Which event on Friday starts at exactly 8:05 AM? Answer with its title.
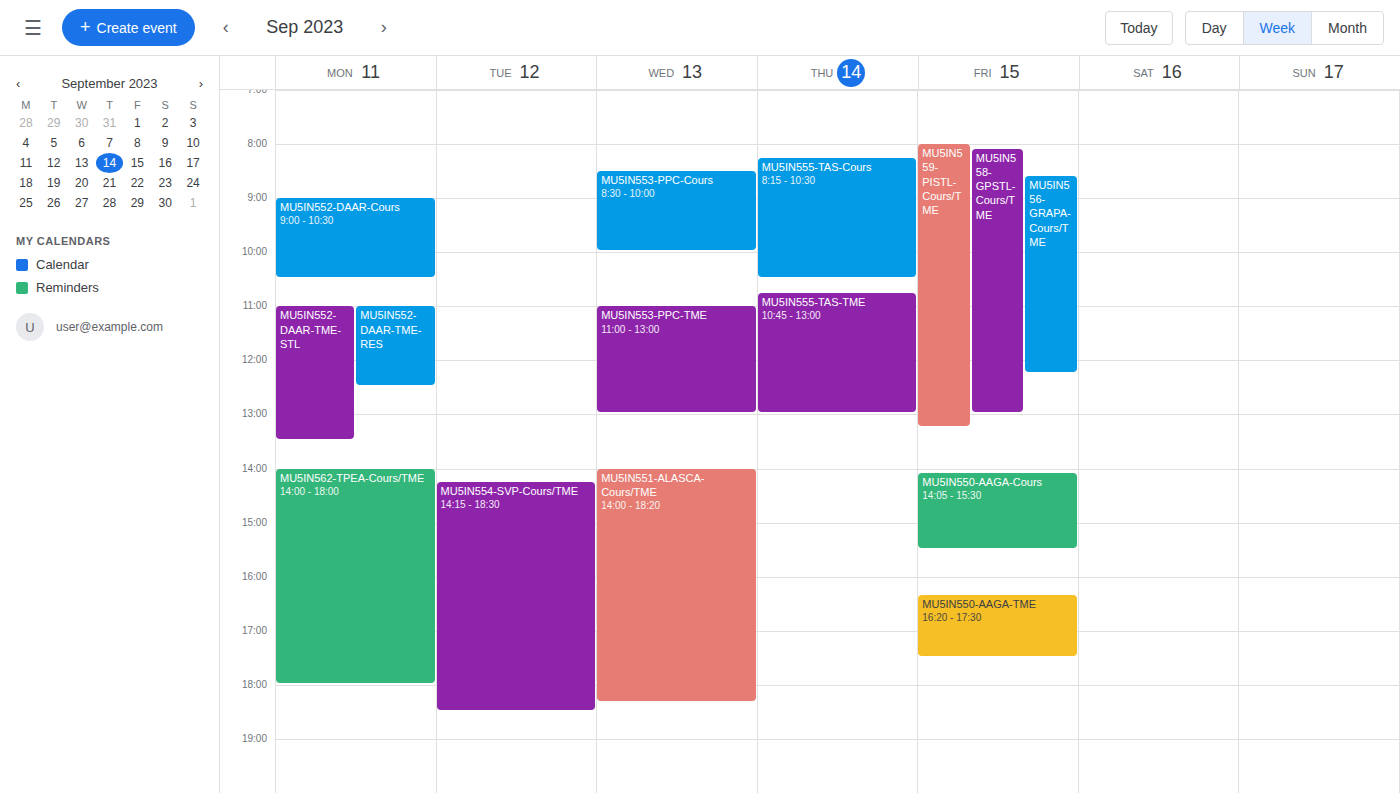
"MU5IN558-GPSTL-Cours/TME"